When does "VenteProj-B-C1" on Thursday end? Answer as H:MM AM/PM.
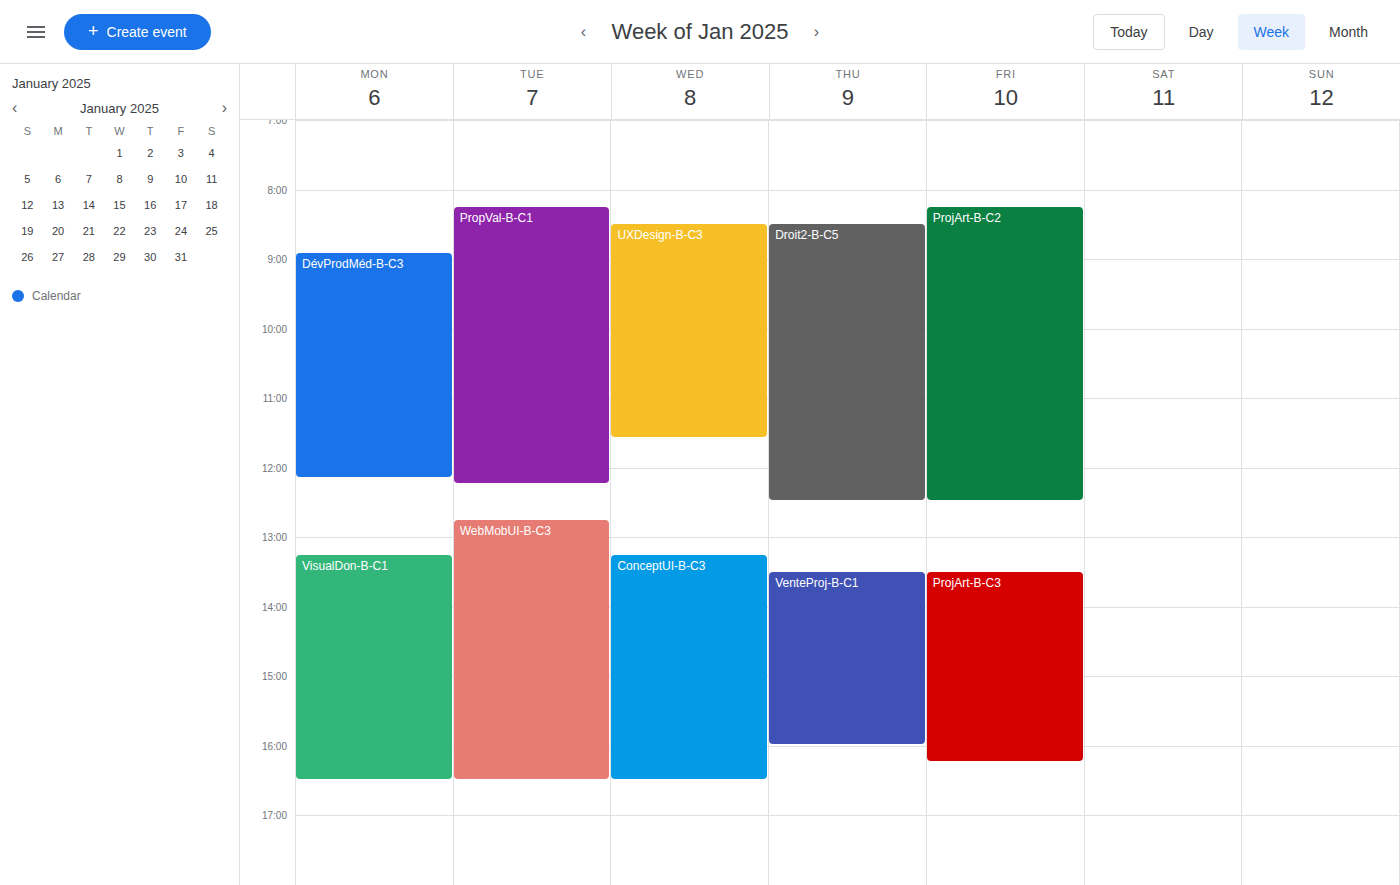
4:00 PM